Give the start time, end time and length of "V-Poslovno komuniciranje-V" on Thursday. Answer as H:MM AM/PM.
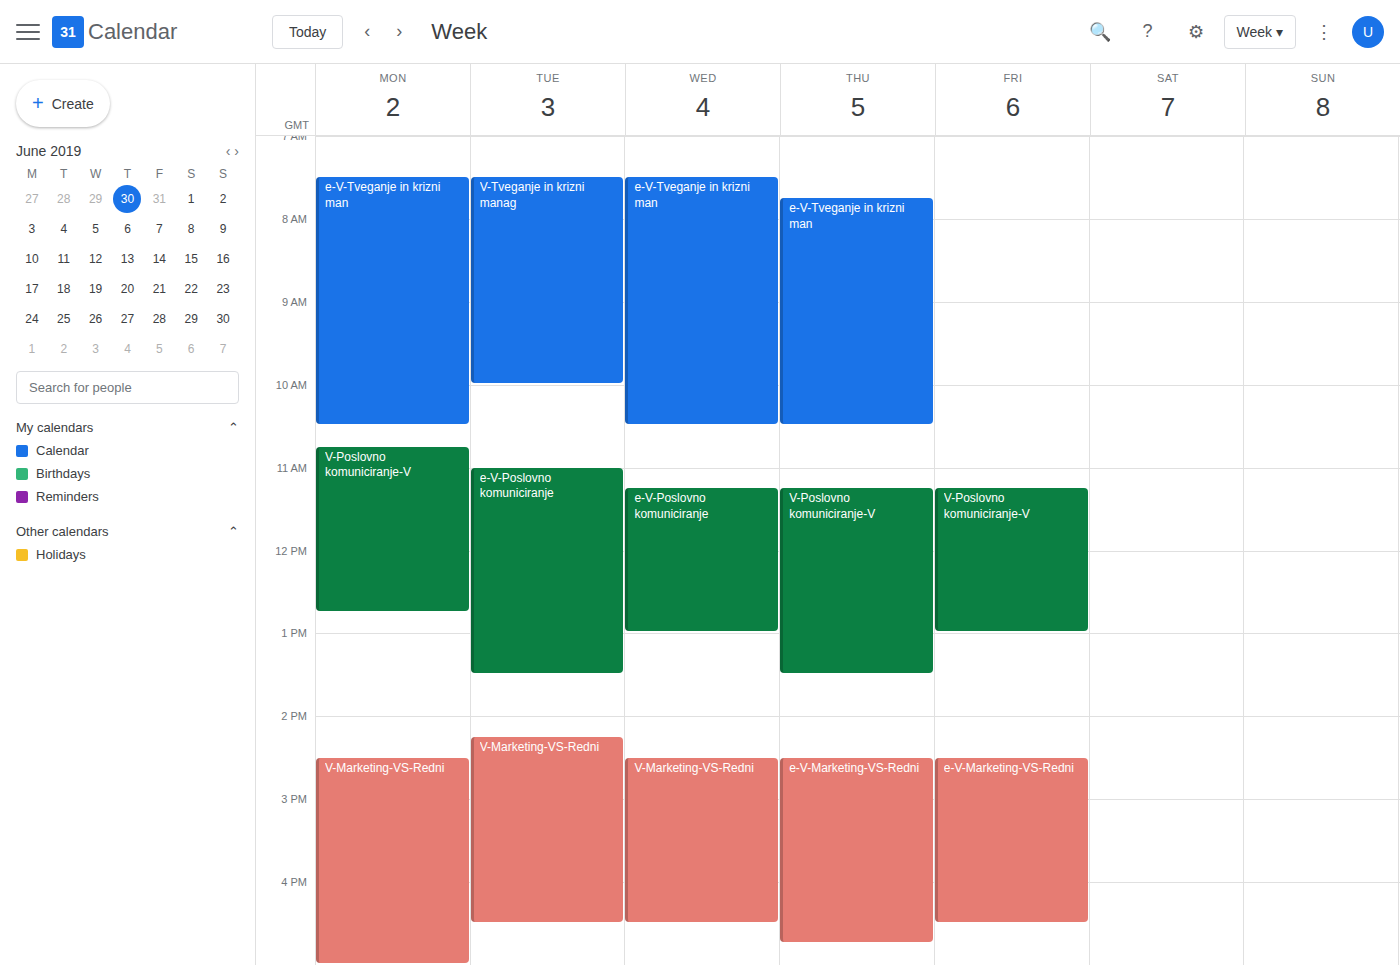
11:15 AM to 1:30 PM, 2 hours 15 minutes